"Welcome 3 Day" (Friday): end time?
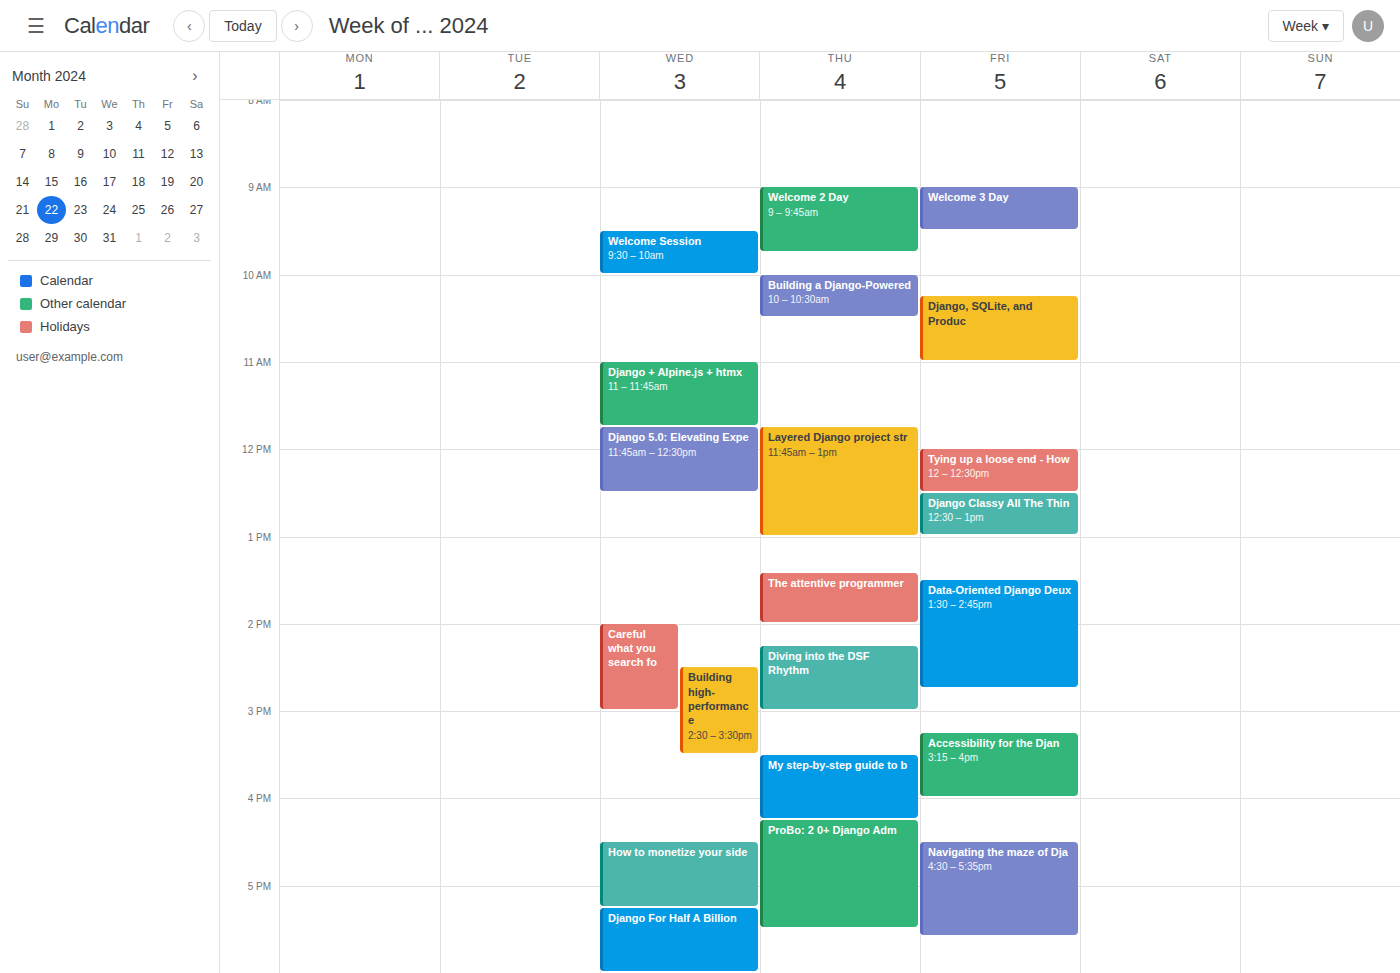
9:30 AM